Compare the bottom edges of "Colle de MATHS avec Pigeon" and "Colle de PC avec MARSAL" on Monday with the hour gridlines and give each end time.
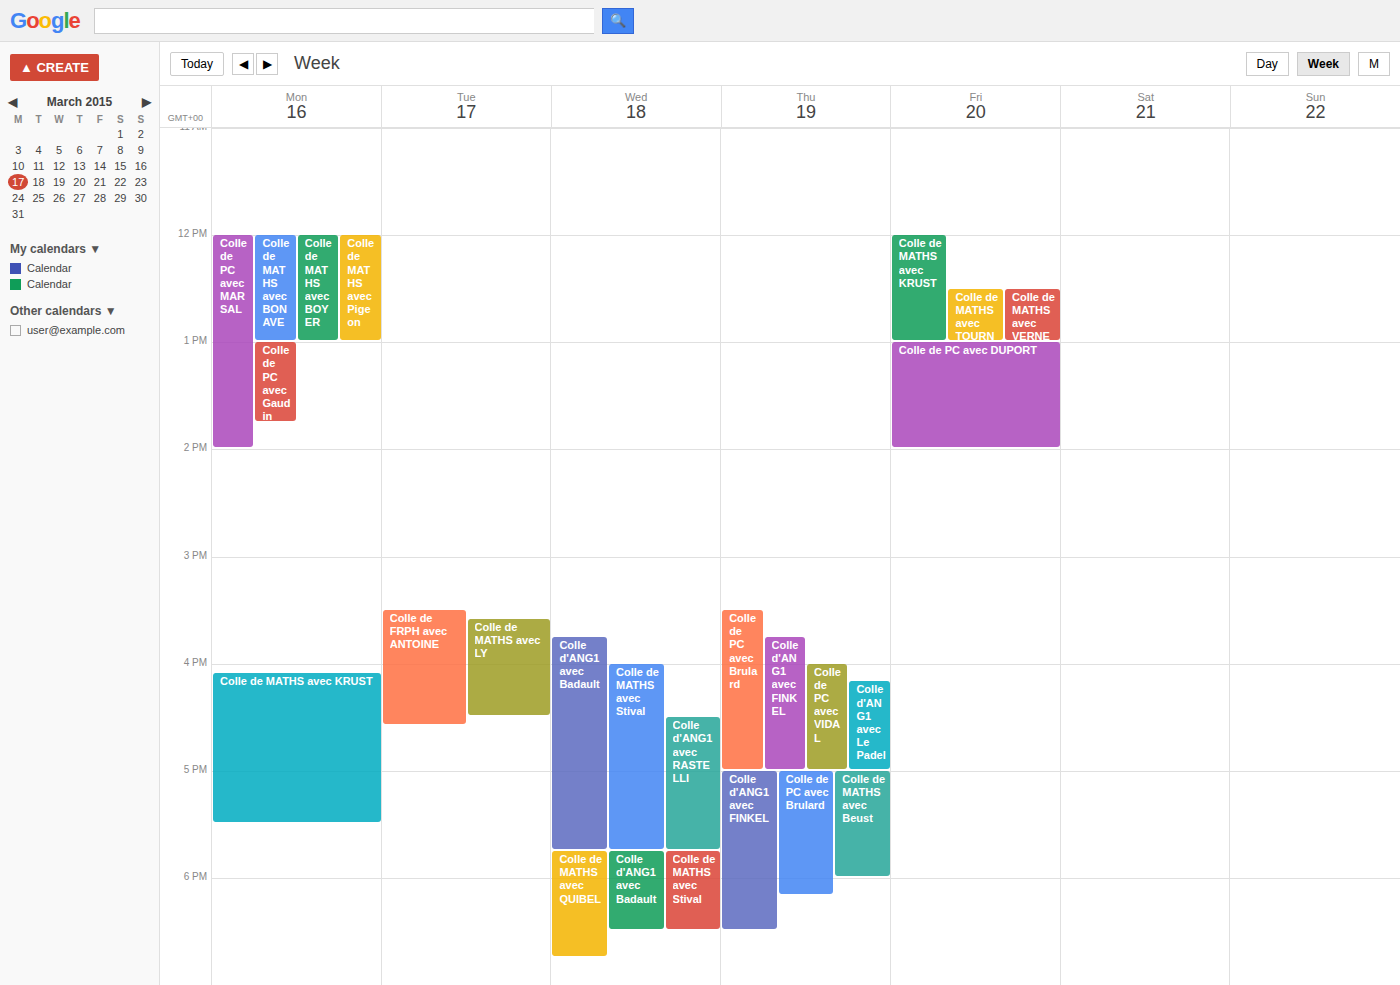
"Colle de MATHS avec Pigeon": 1:00 PM, exactly on the 1 PM line. "Colle de PC avec MARSAL": 2:00 PM, exactly on the 2 PM line.